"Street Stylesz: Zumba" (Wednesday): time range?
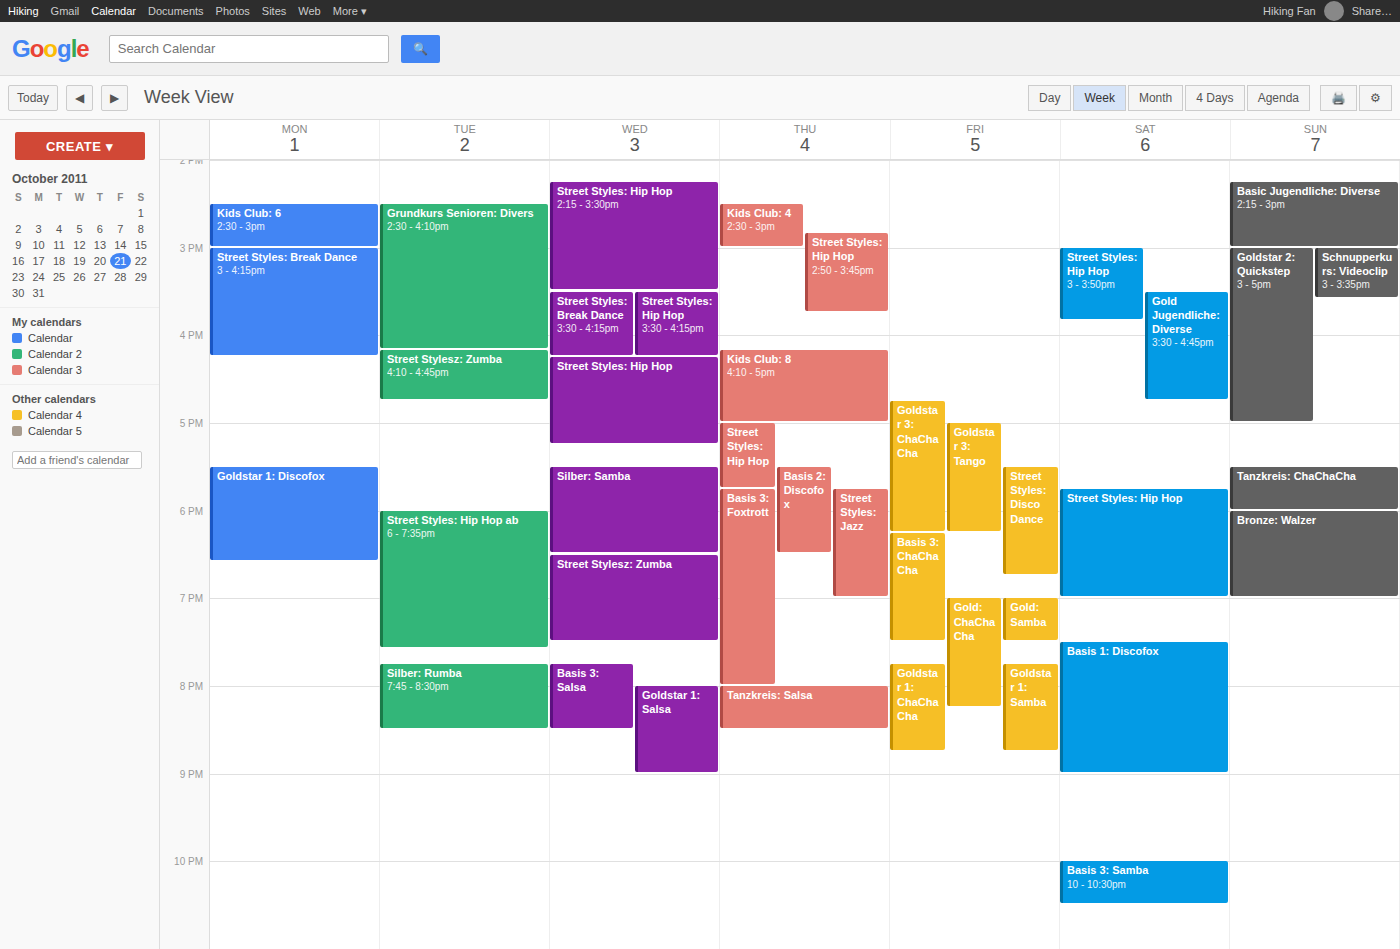
18:30 to 19:30